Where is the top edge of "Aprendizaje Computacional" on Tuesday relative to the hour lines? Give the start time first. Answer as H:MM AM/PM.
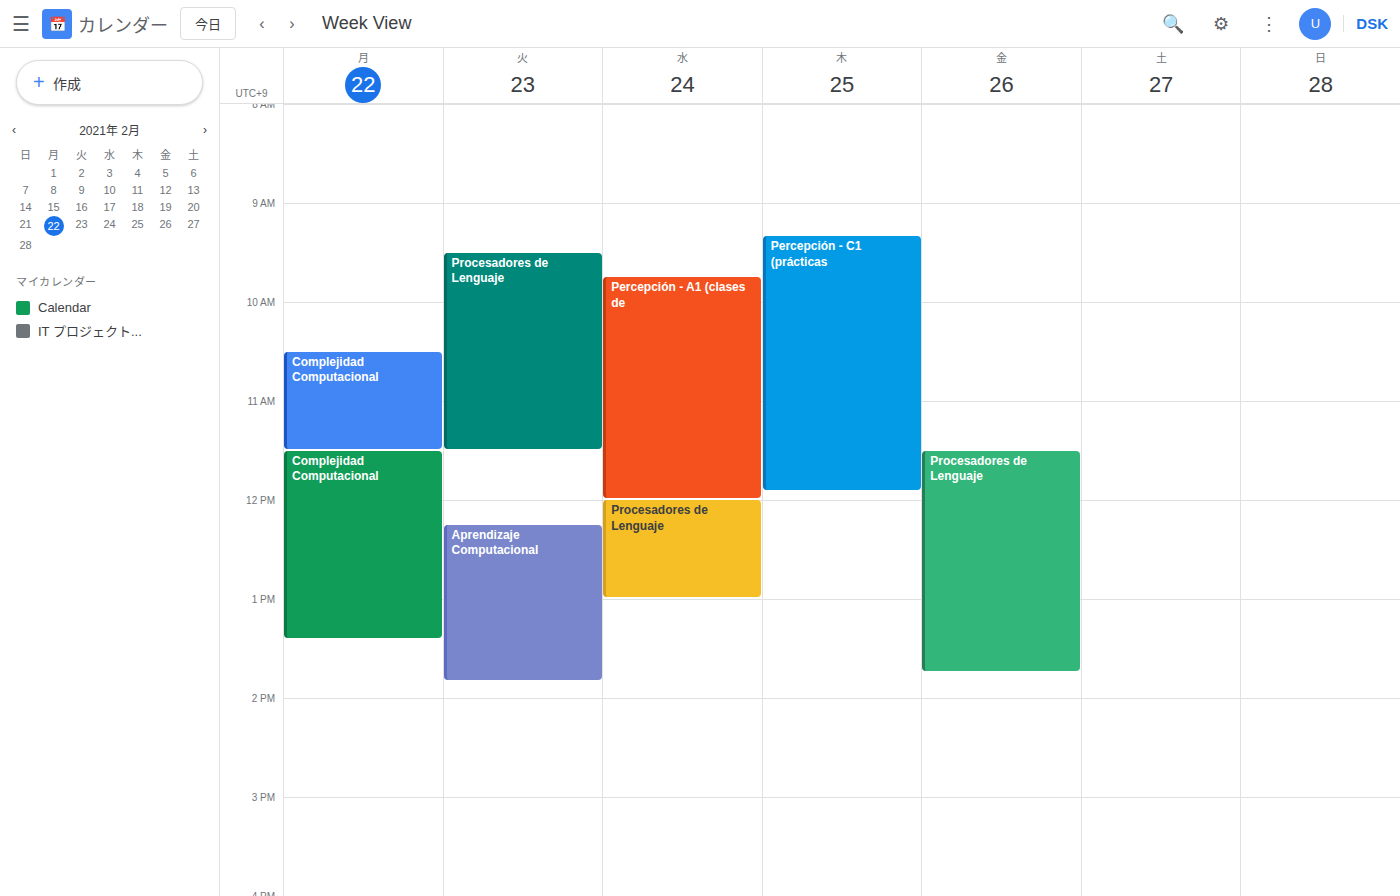
12:15 PM -- neither: a quarter of the way from the 12 PM line to the 1 PM line.